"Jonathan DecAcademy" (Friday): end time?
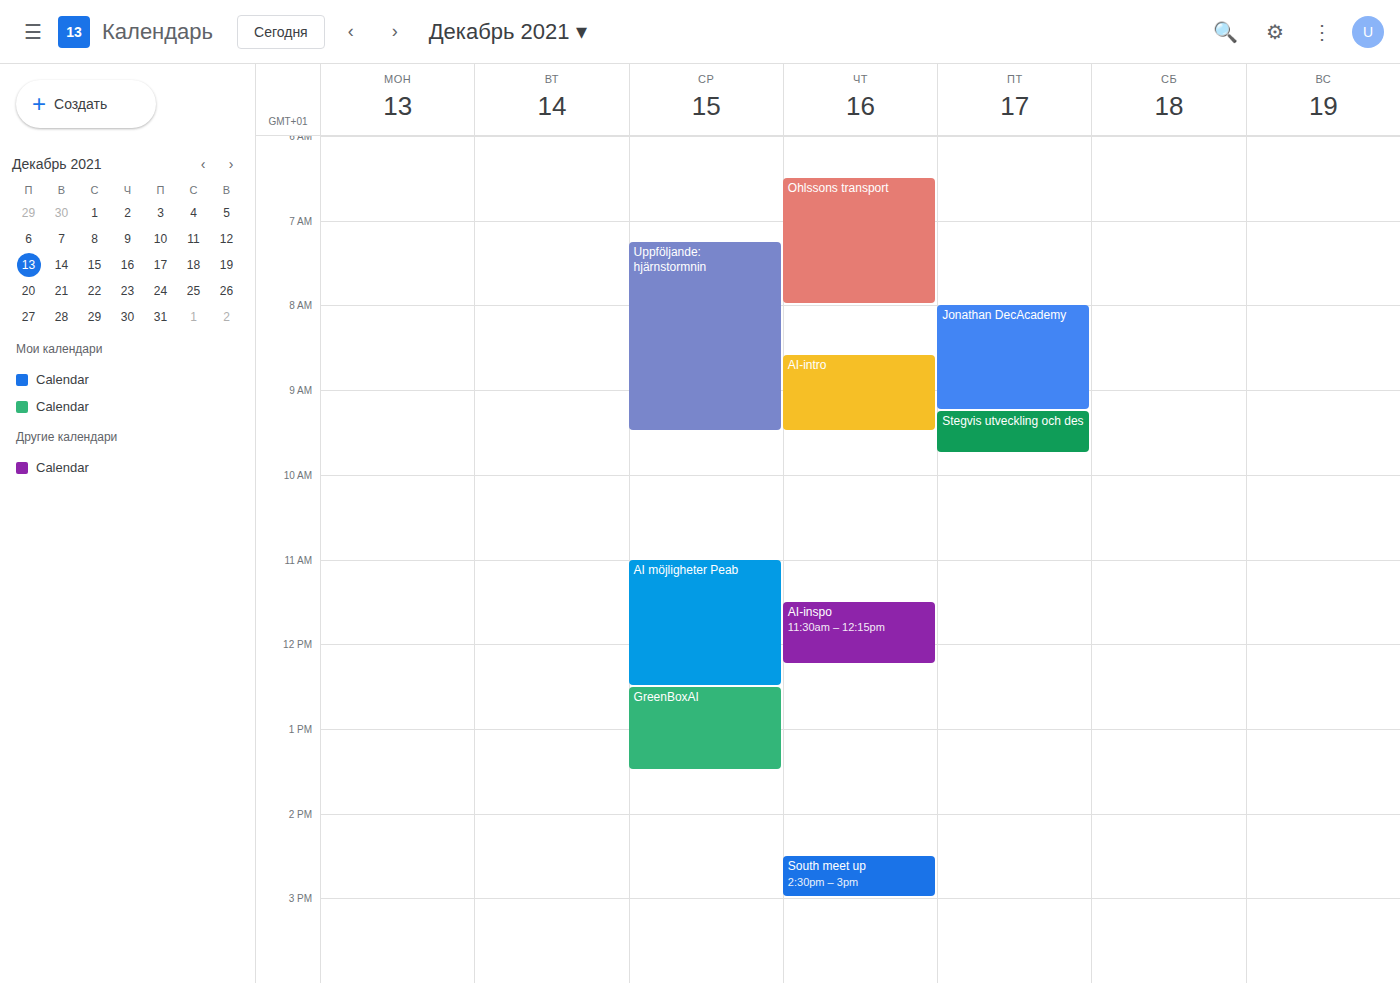
9:15 AM